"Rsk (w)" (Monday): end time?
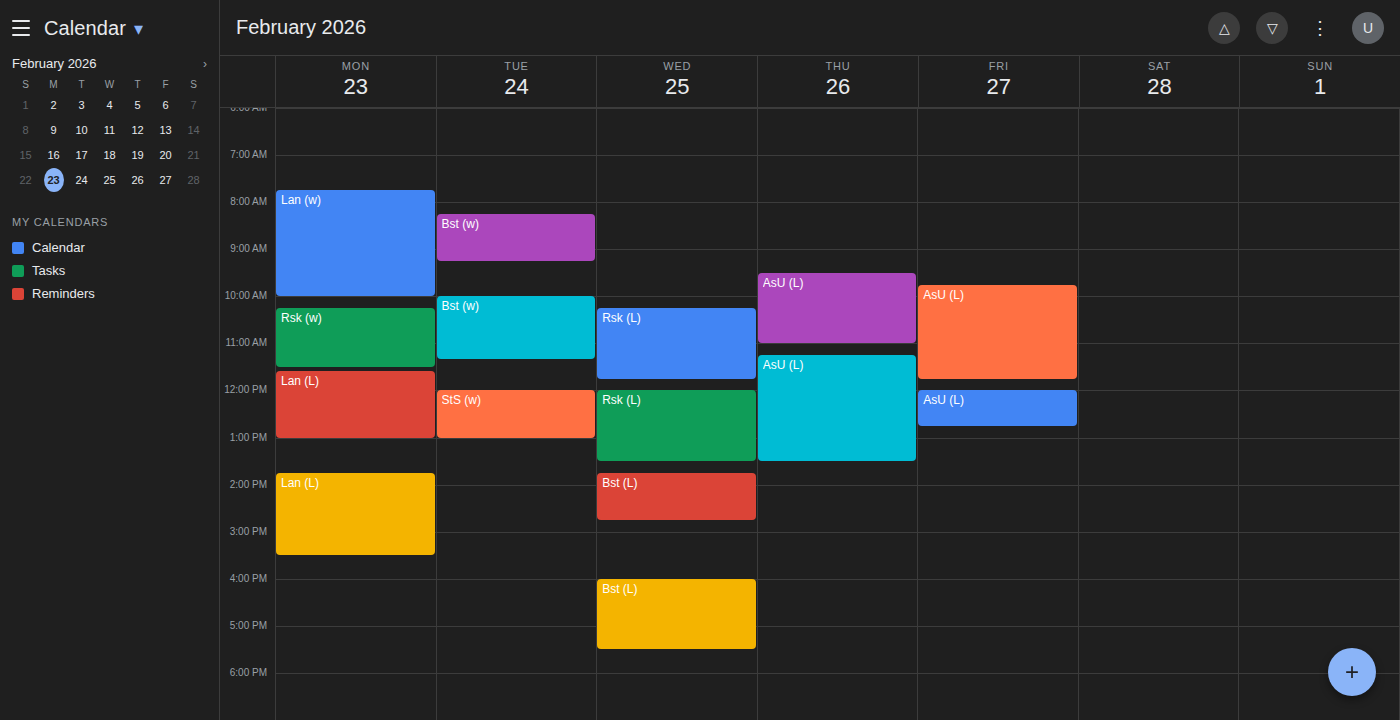
11:30 AM